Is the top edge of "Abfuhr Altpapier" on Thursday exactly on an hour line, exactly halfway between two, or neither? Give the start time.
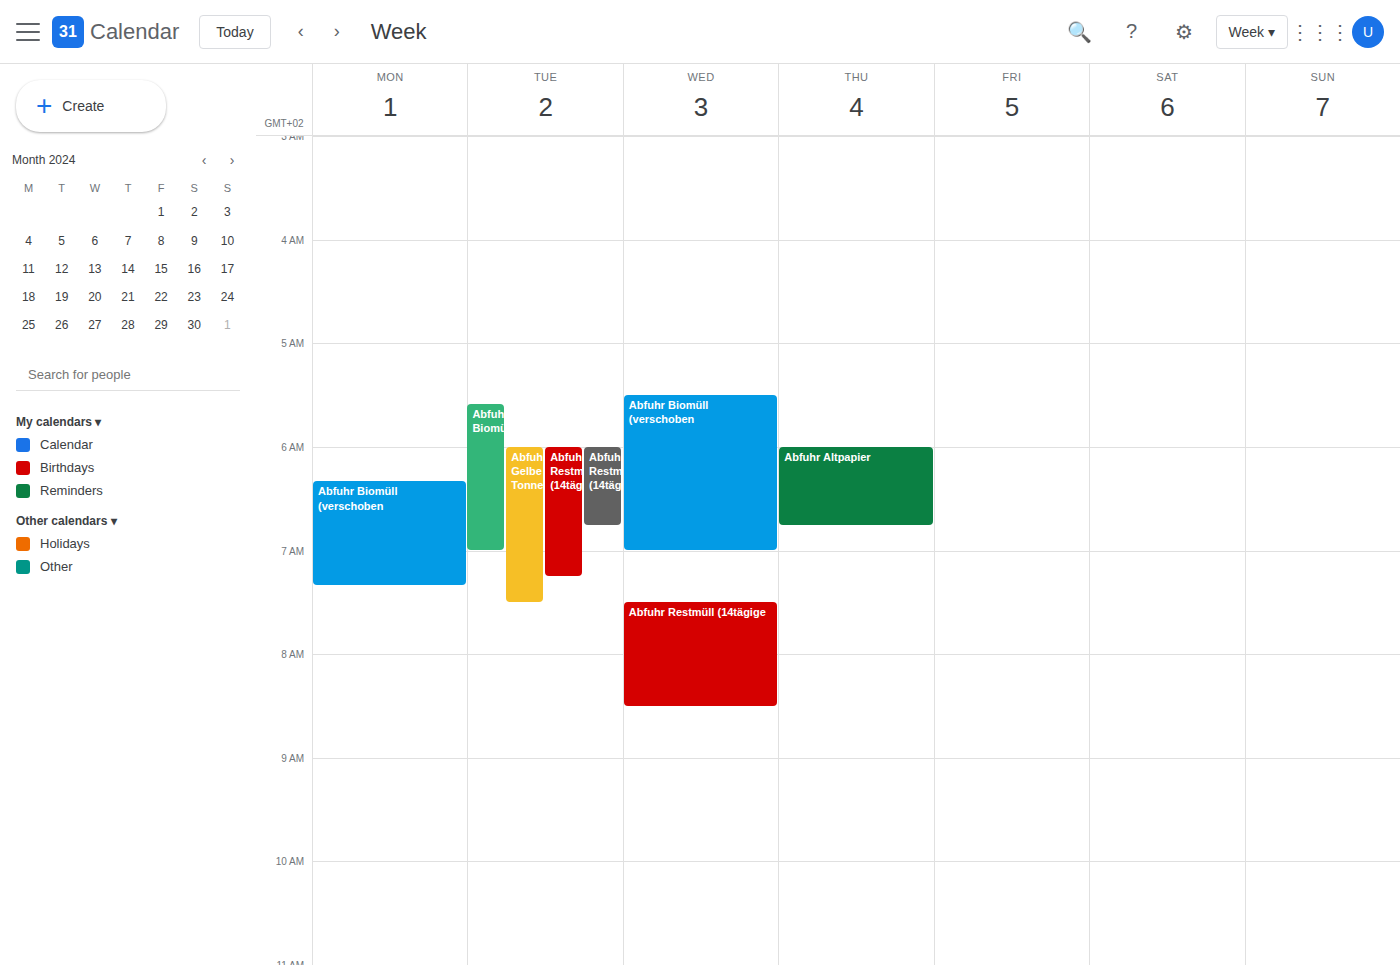
06:00 -- exactly on the 06:00 line.